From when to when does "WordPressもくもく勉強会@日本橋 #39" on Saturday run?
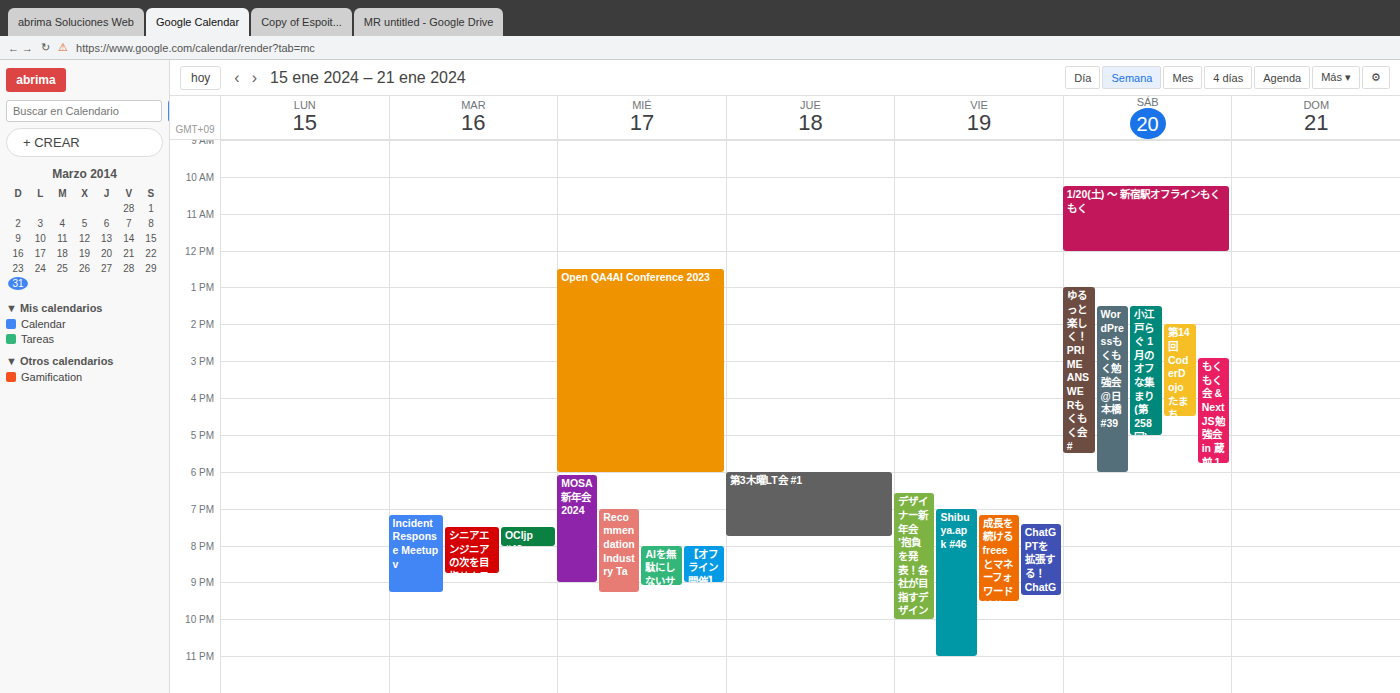
1:30 PM to 6:00 PM